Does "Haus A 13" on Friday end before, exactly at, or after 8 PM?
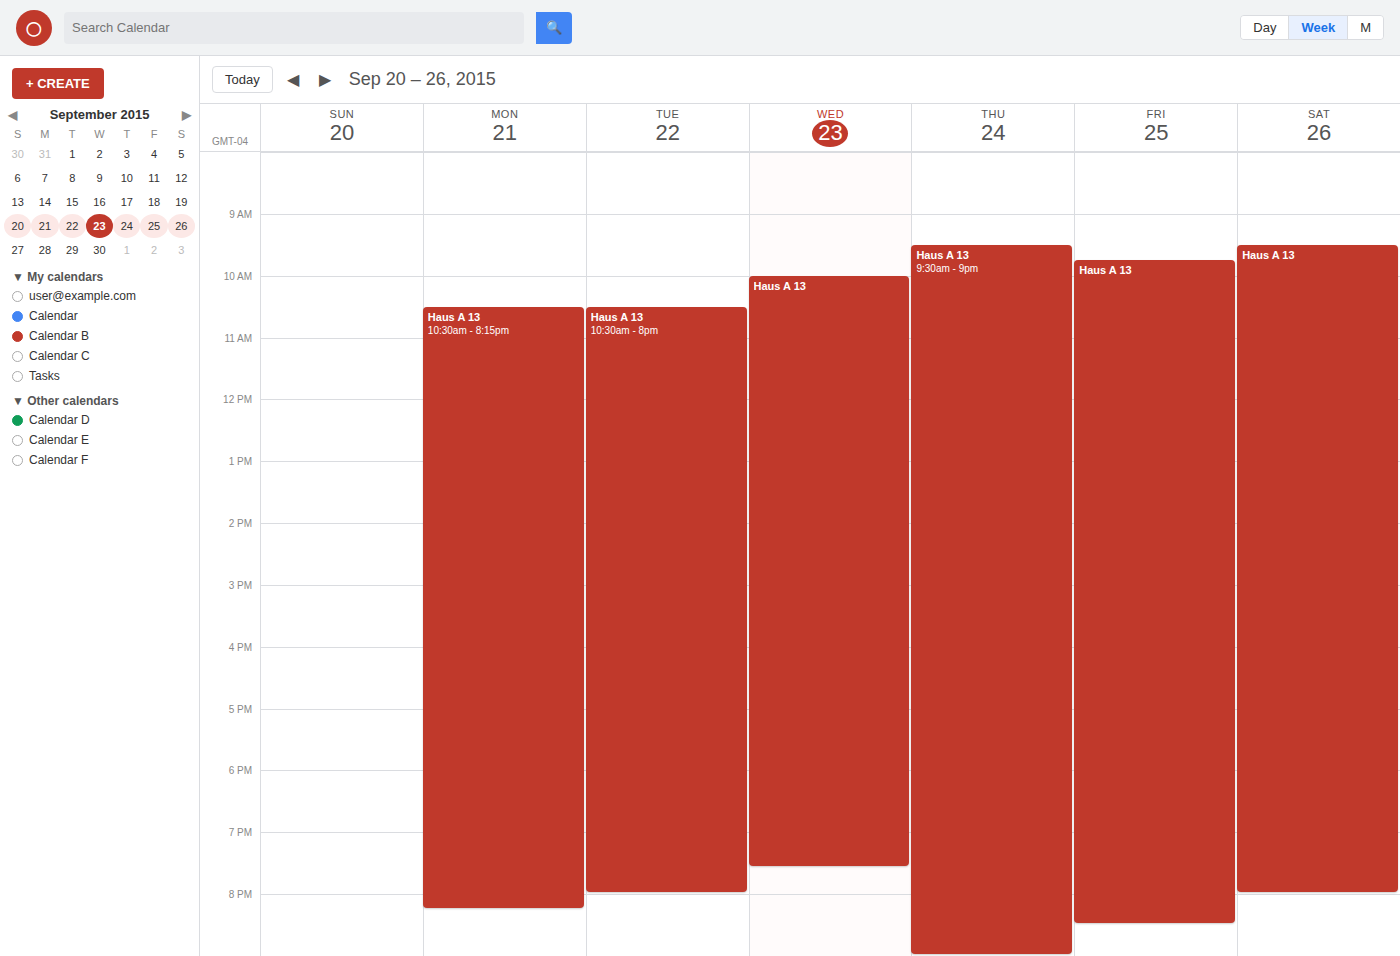
8:30 PM -- after 8 PM, 30 minutes below the 8 PM line.